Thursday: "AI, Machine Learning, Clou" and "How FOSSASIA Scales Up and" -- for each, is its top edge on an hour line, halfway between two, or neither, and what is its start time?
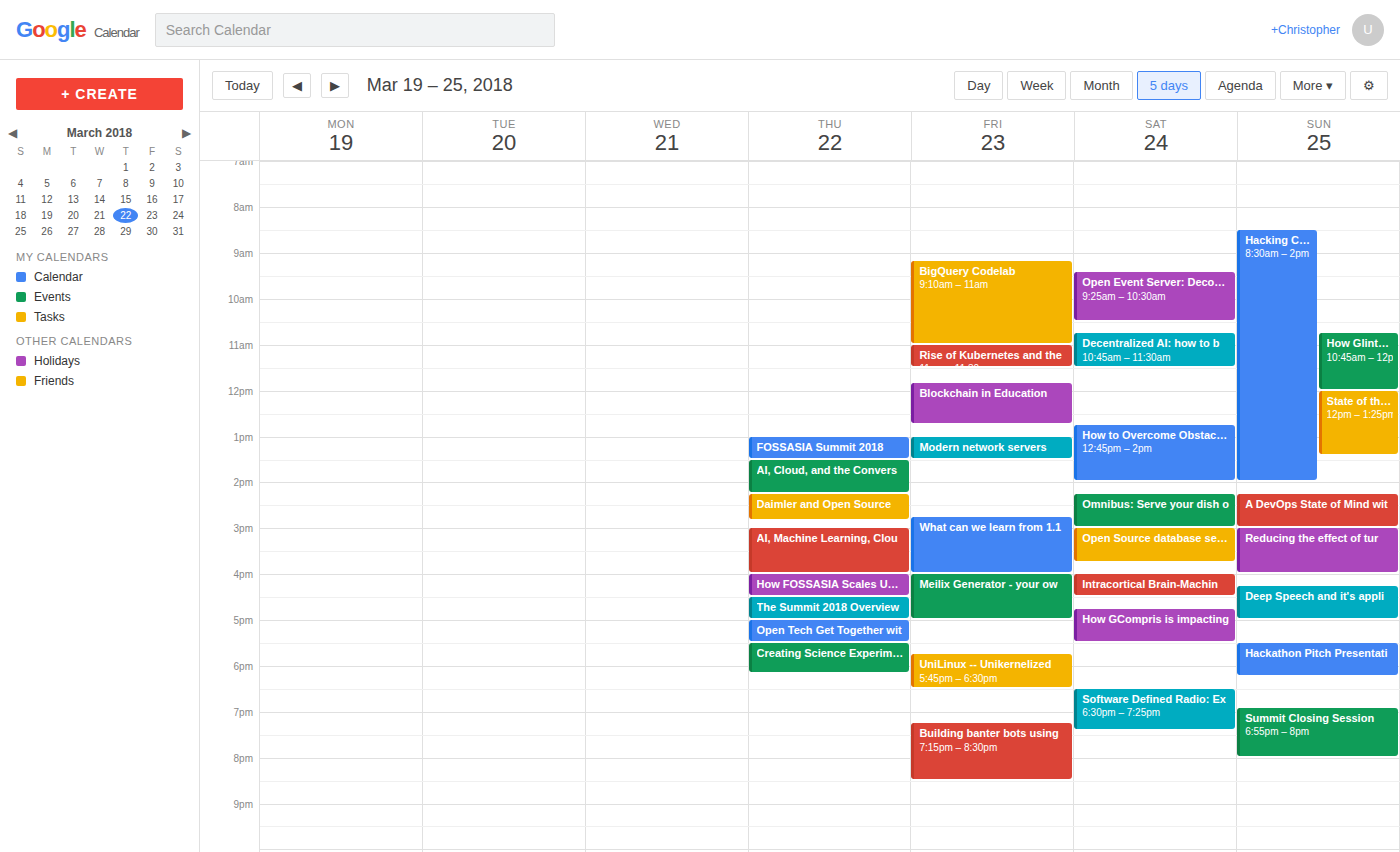
"AI, Machine Learning, Clou": 3:00 PM, exactly on the 3 PM line. "How FOSSASIA Scales Up and": 4:00 PM, exactly on the 4 PM line.